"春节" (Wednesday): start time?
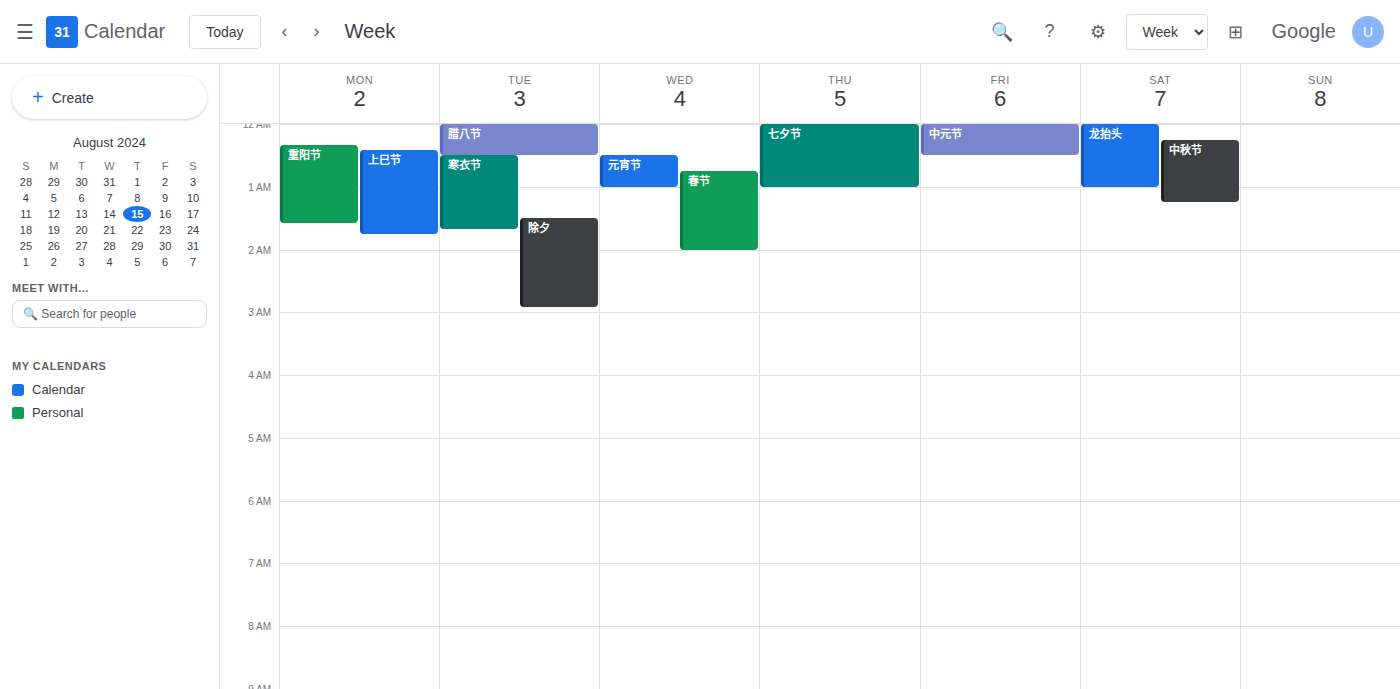
12:45 AM